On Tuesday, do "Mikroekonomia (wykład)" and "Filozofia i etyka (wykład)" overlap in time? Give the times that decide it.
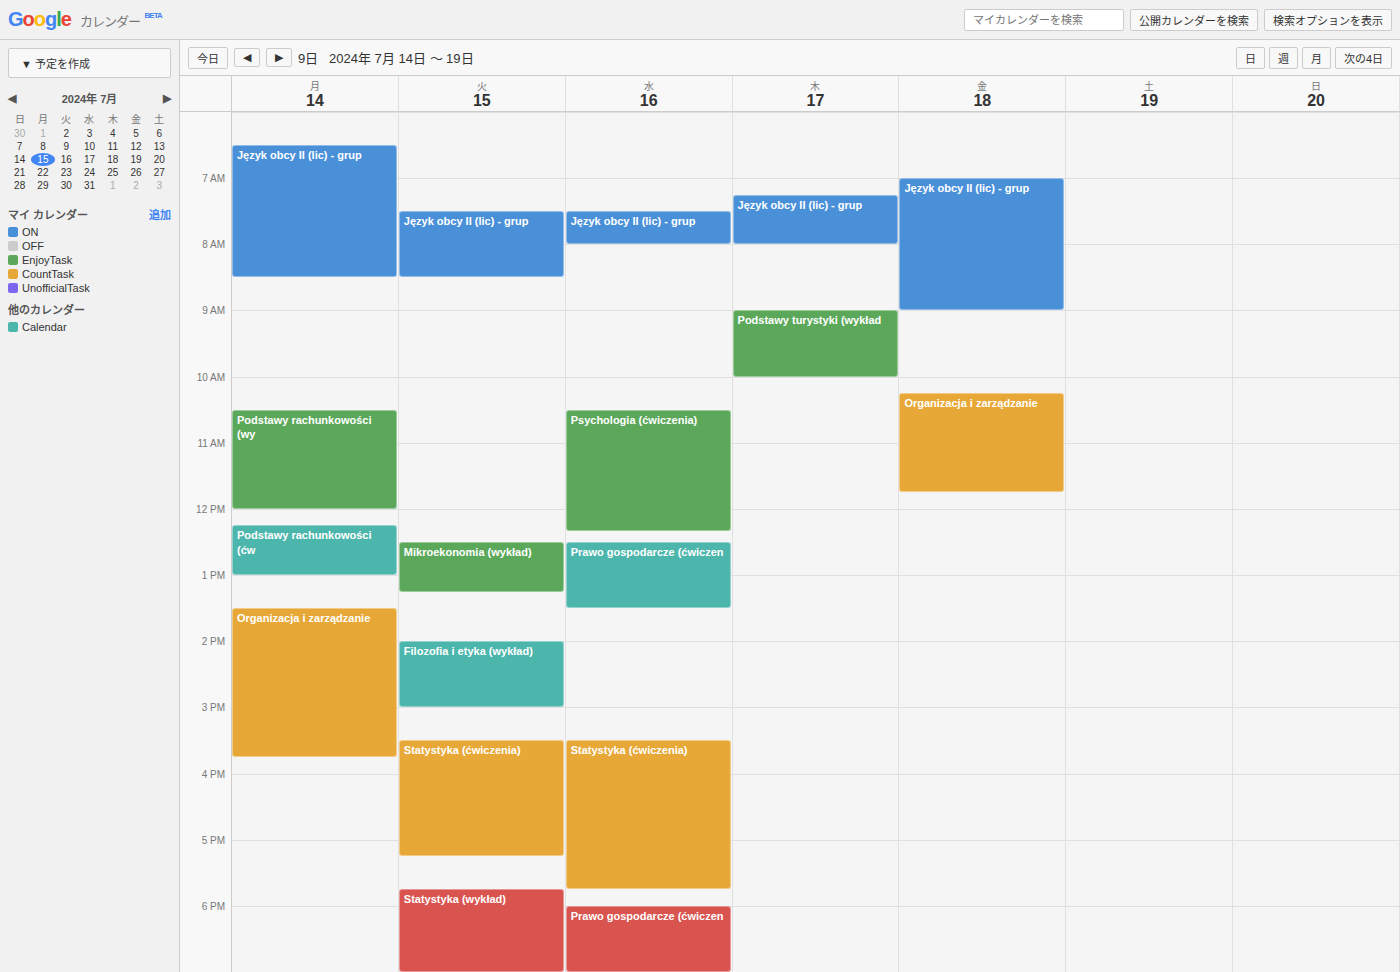
"Mikroekonomia (wykład)" ends at 1:15 PM and "Filozofia i etyka (wykład)" starts at 2:00 PM -- no overlap.